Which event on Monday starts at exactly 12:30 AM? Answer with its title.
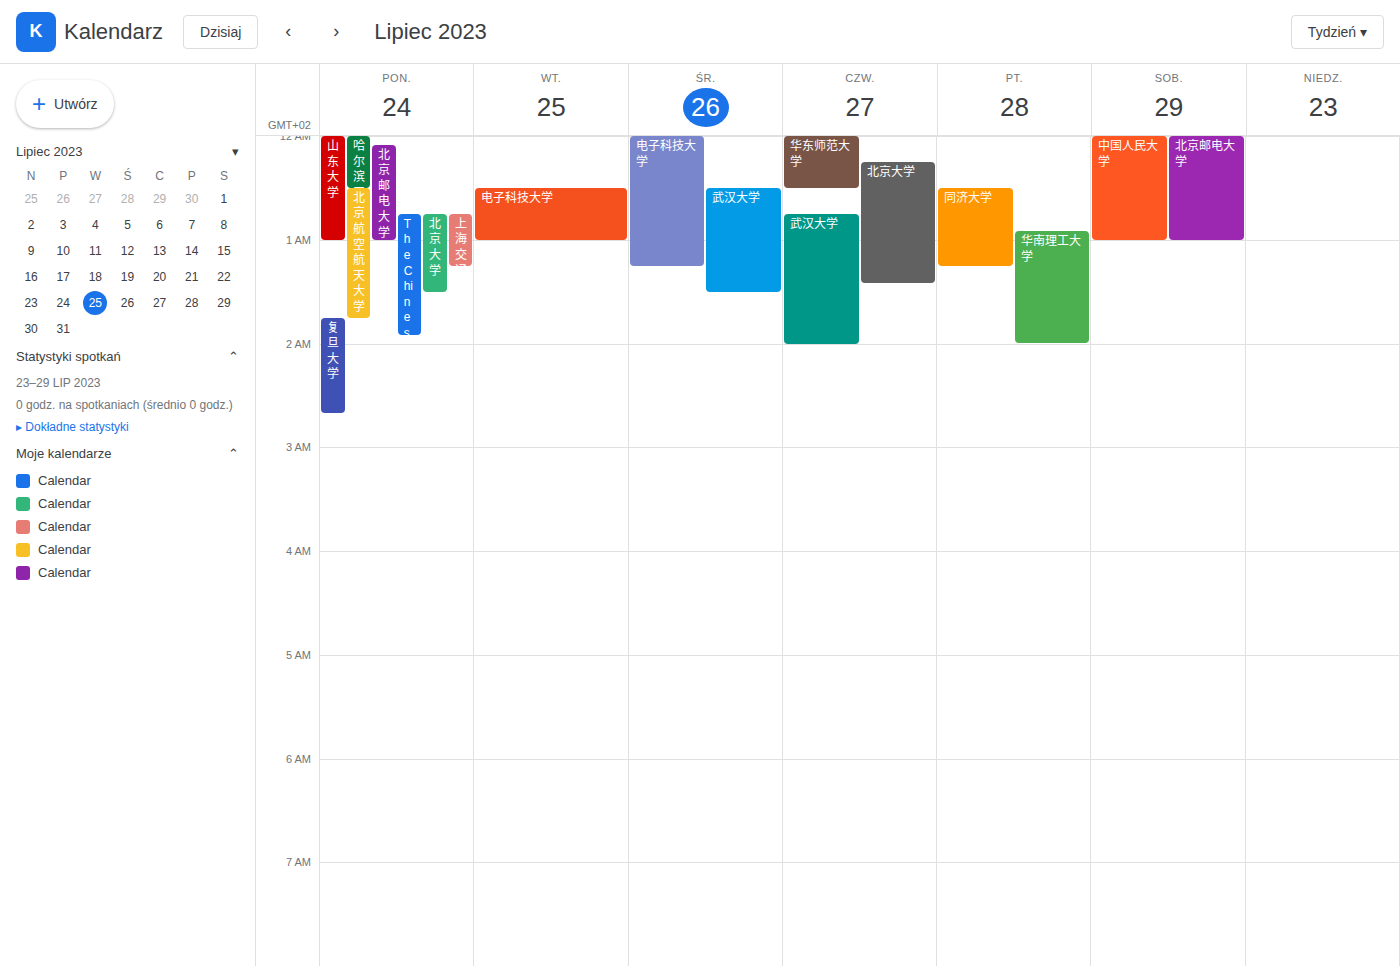
"北京航空航天大学"